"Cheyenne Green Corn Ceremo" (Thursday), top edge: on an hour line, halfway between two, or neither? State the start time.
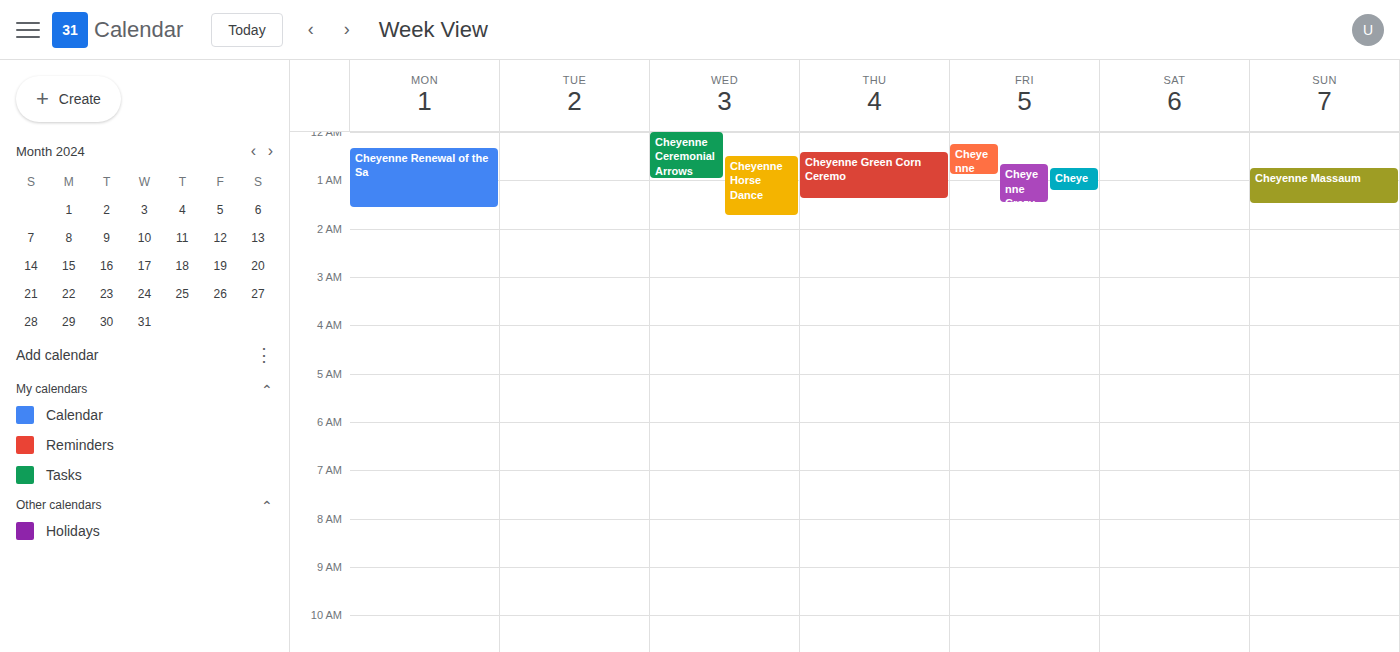
00:25 -- neither: 25 minutes below the 00:00 line and 35 minutes above the 01:00 line.